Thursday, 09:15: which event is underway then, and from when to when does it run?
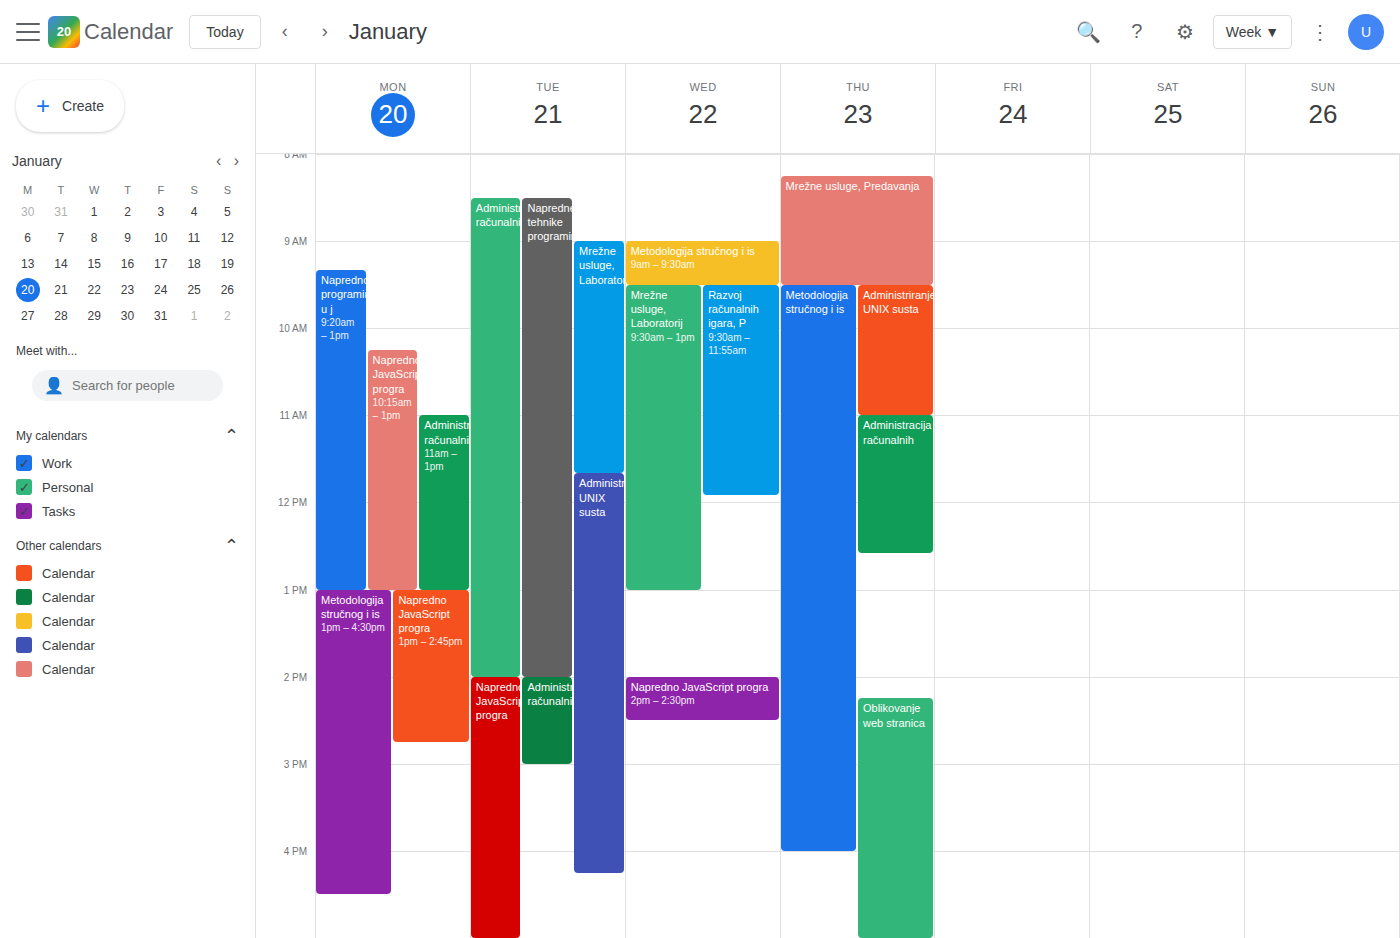
"Mrežne usluge, Predavanja", 08:15 to 09:30